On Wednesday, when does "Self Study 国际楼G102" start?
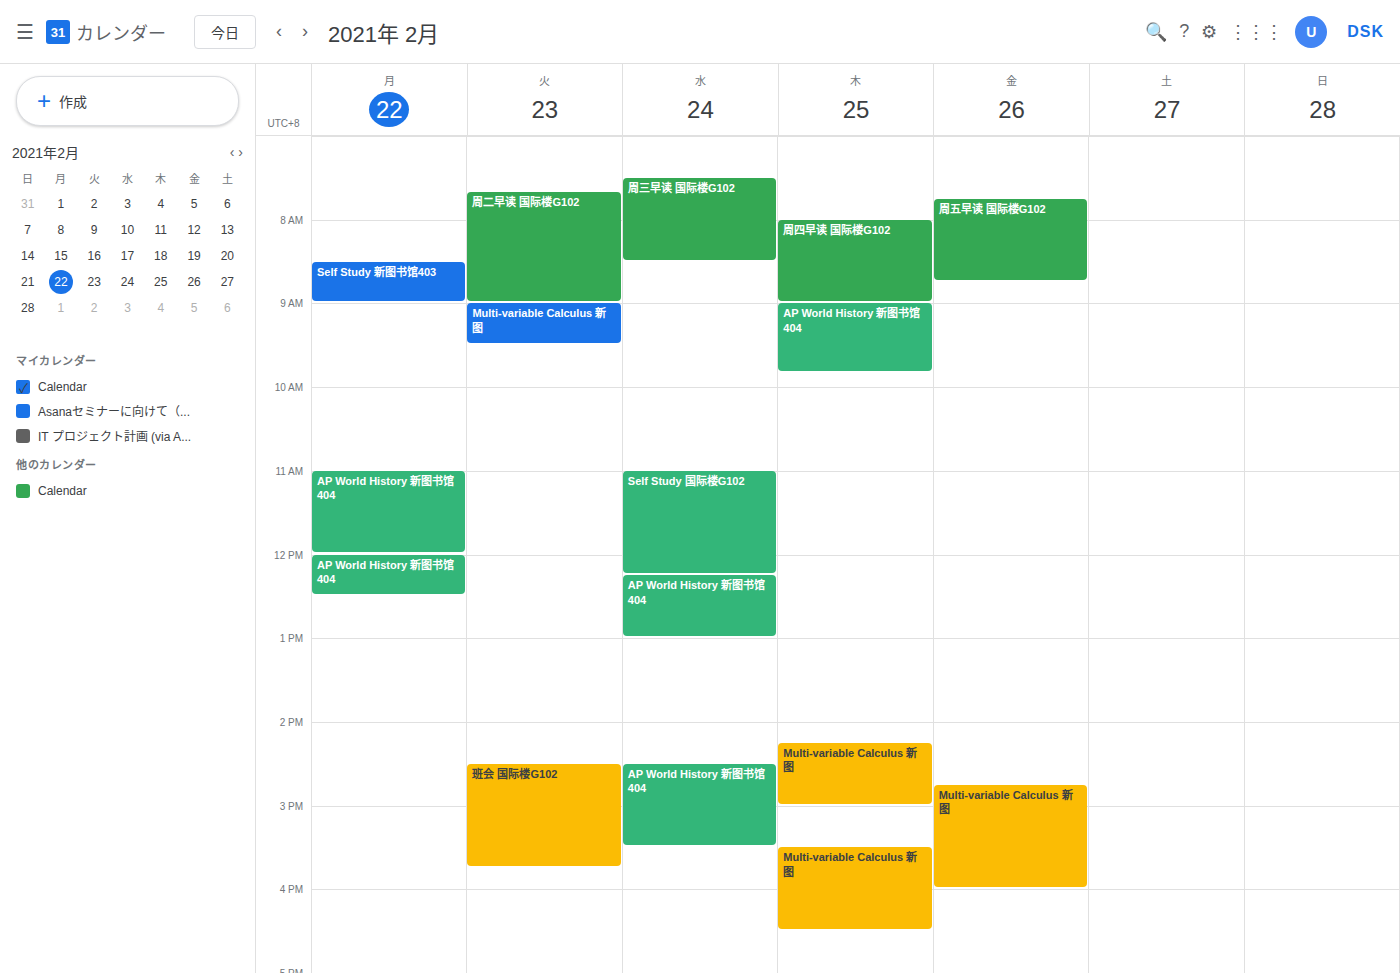
11:00 AM